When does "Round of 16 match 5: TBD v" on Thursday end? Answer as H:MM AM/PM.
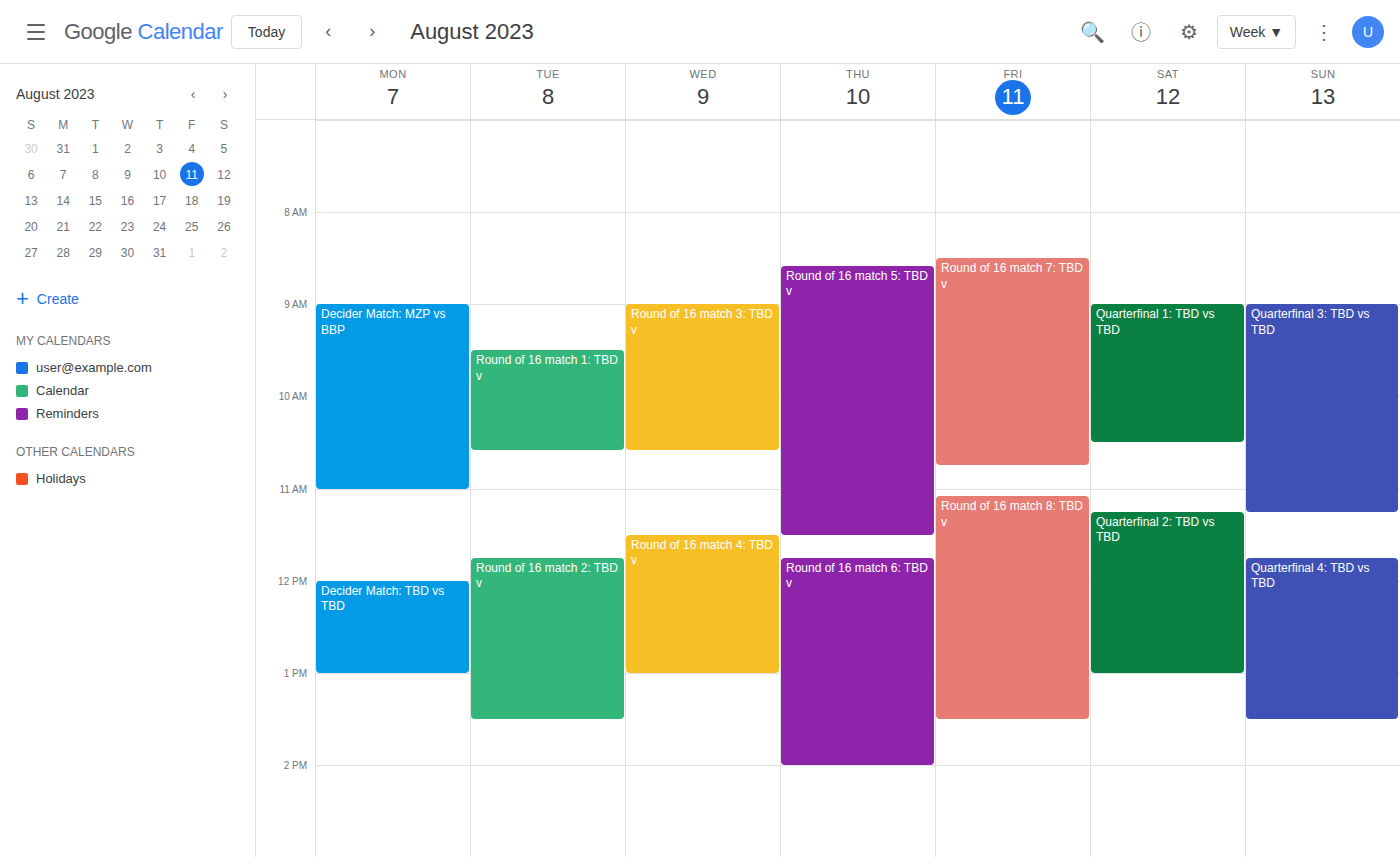
11:30 AM